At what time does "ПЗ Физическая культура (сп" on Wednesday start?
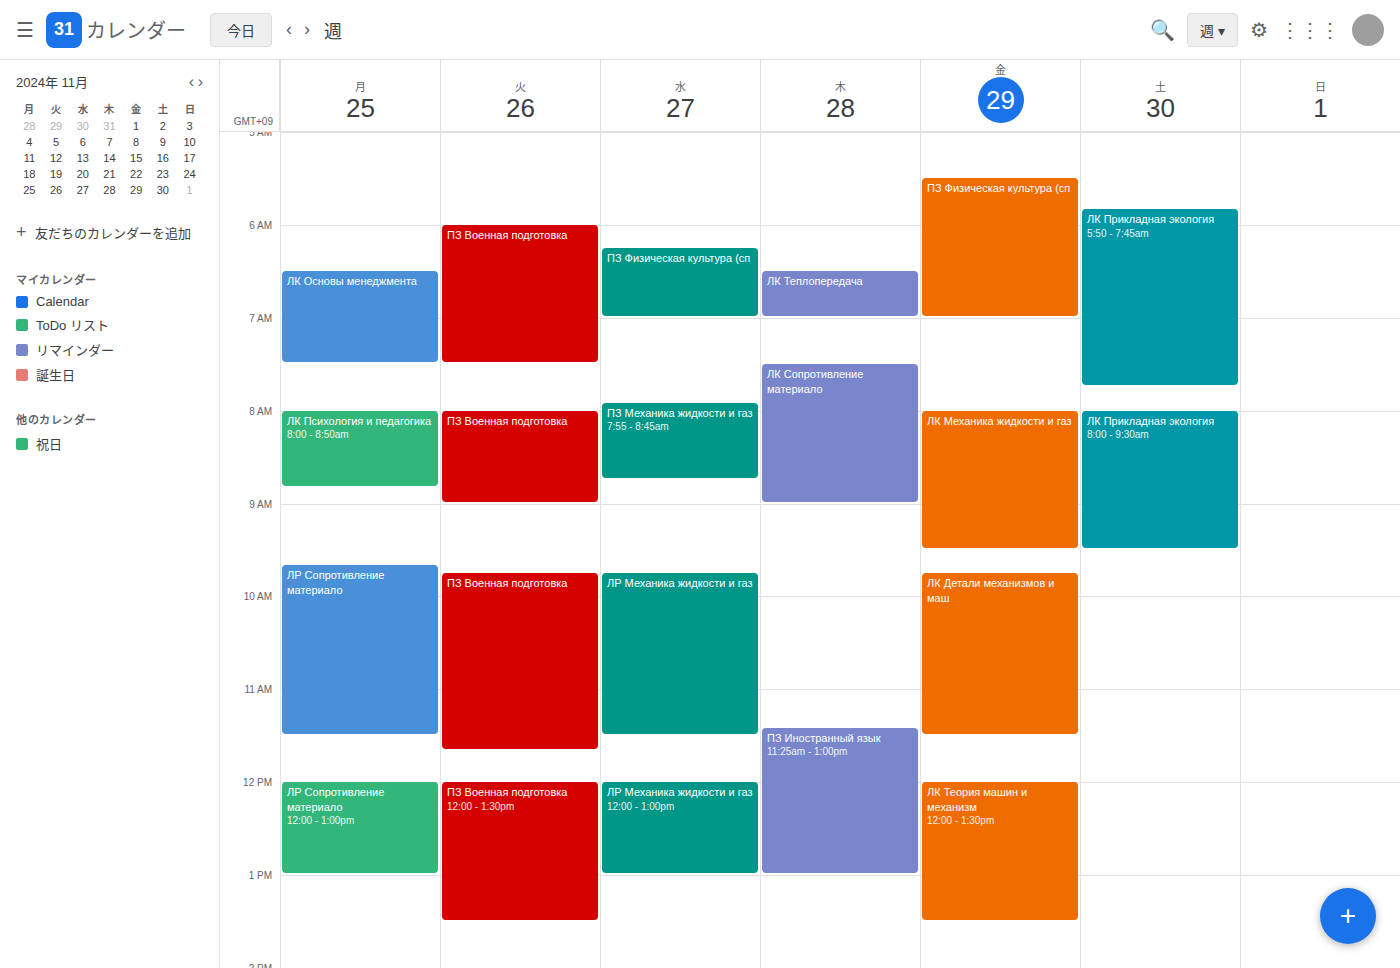
6:15 AM